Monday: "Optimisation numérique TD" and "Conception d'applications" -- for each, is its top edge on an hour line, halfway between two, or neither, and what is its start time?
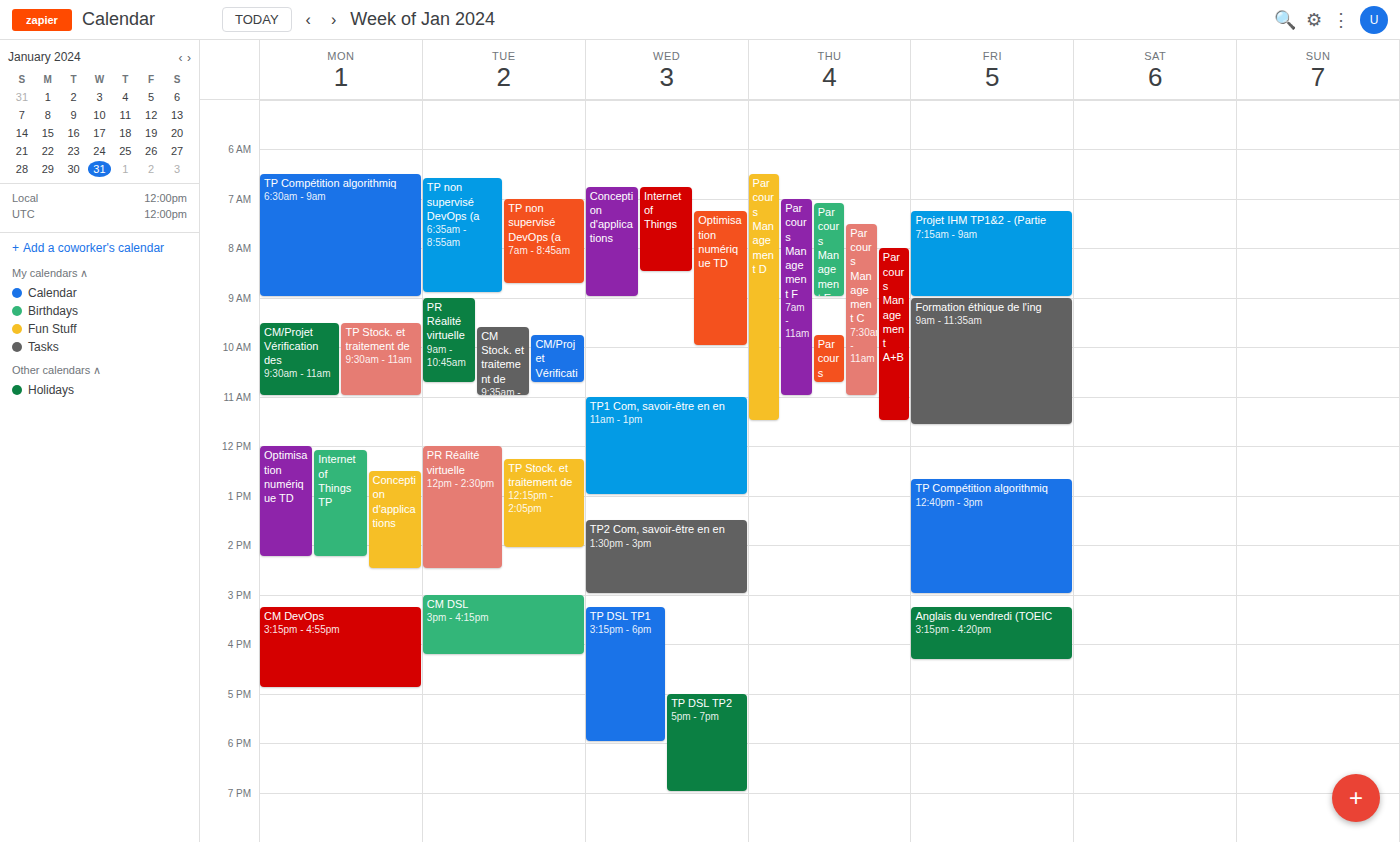
"Optimisation numérique TD": 12:00 PM, exactly on the 12 PM line. "Conception d'applications": 12:30 PM, halfway between the 12 PM and 1 PM lines.